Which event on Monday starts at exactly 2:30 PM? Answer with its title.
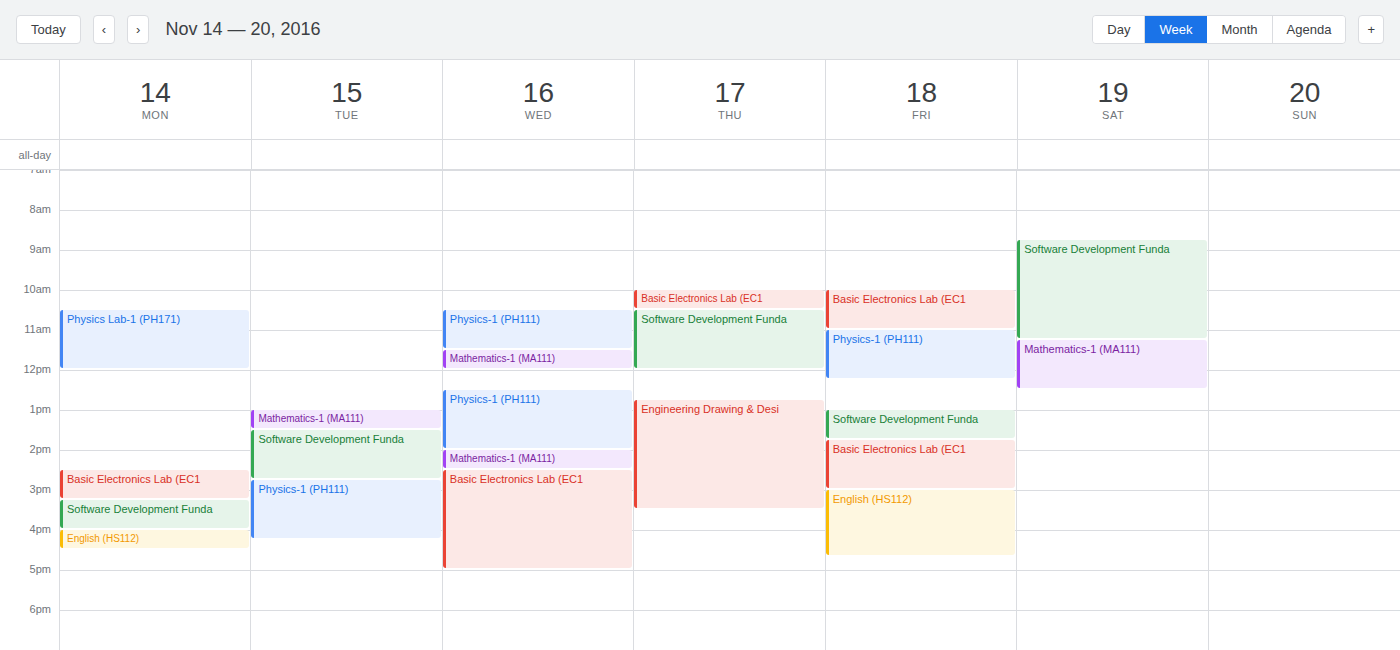
"Basic Electronics Lab (EC1"